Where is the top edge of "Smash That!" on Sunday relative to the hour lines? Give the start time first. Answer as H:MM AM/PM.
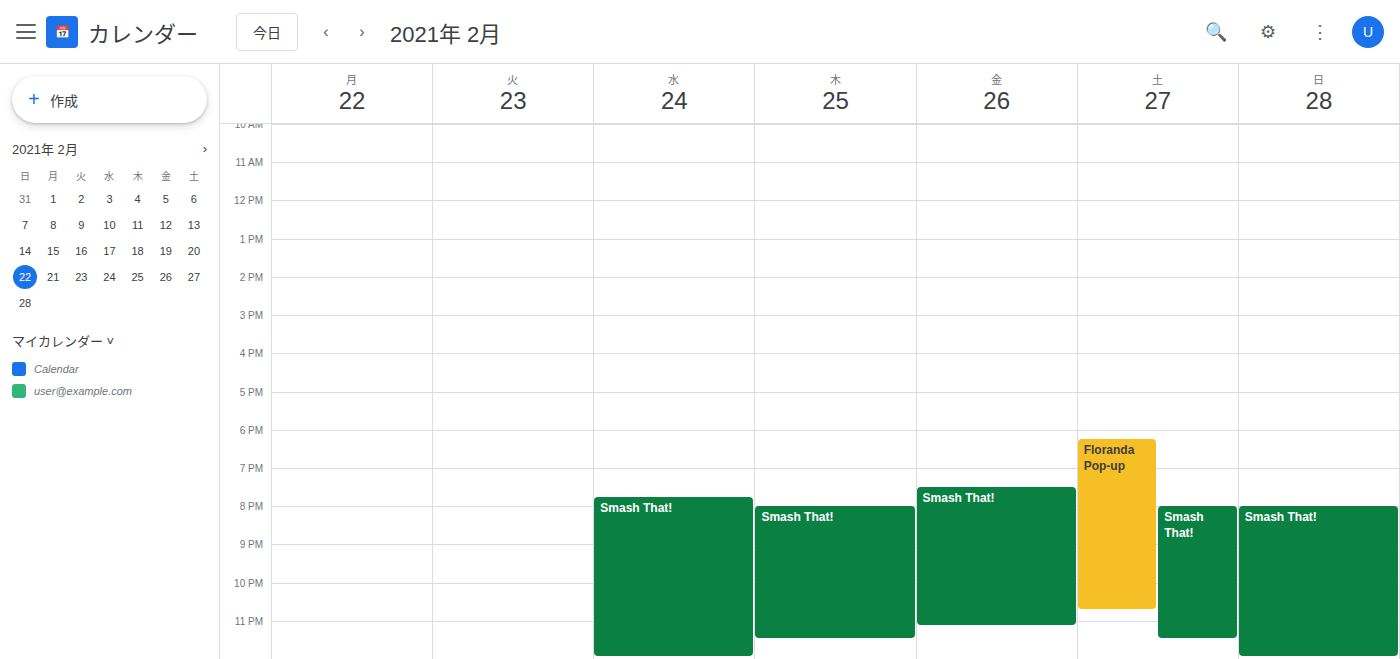
8:00 PM -- exactly on the 8 PM line.